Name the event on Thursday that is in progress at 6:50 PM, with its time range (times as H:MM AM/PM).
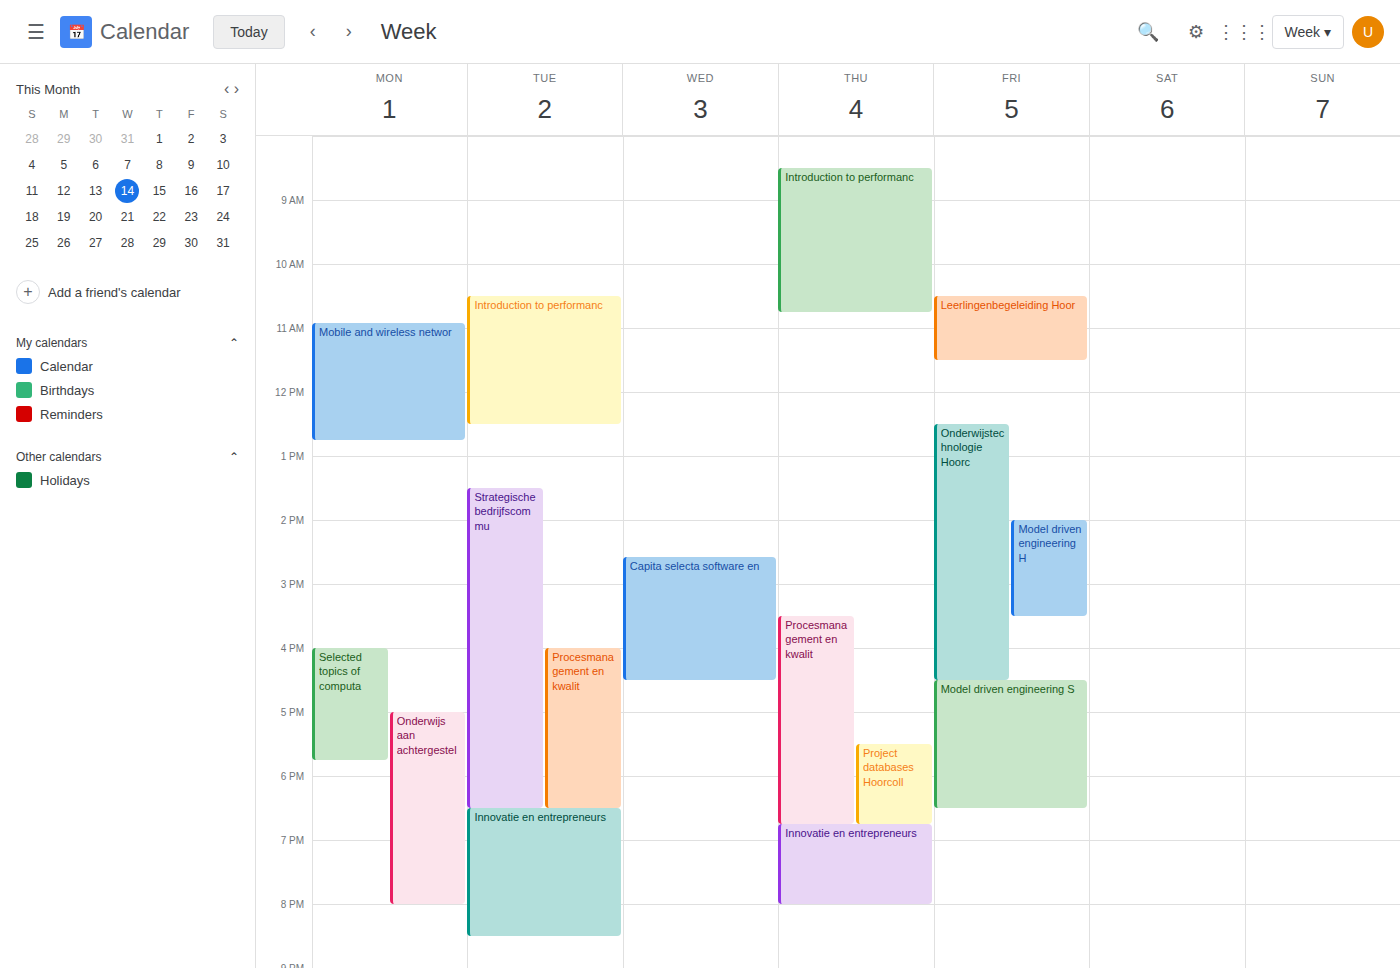
"Innovatie en entrepreneurs", 6:45 PM to 8:00 PM